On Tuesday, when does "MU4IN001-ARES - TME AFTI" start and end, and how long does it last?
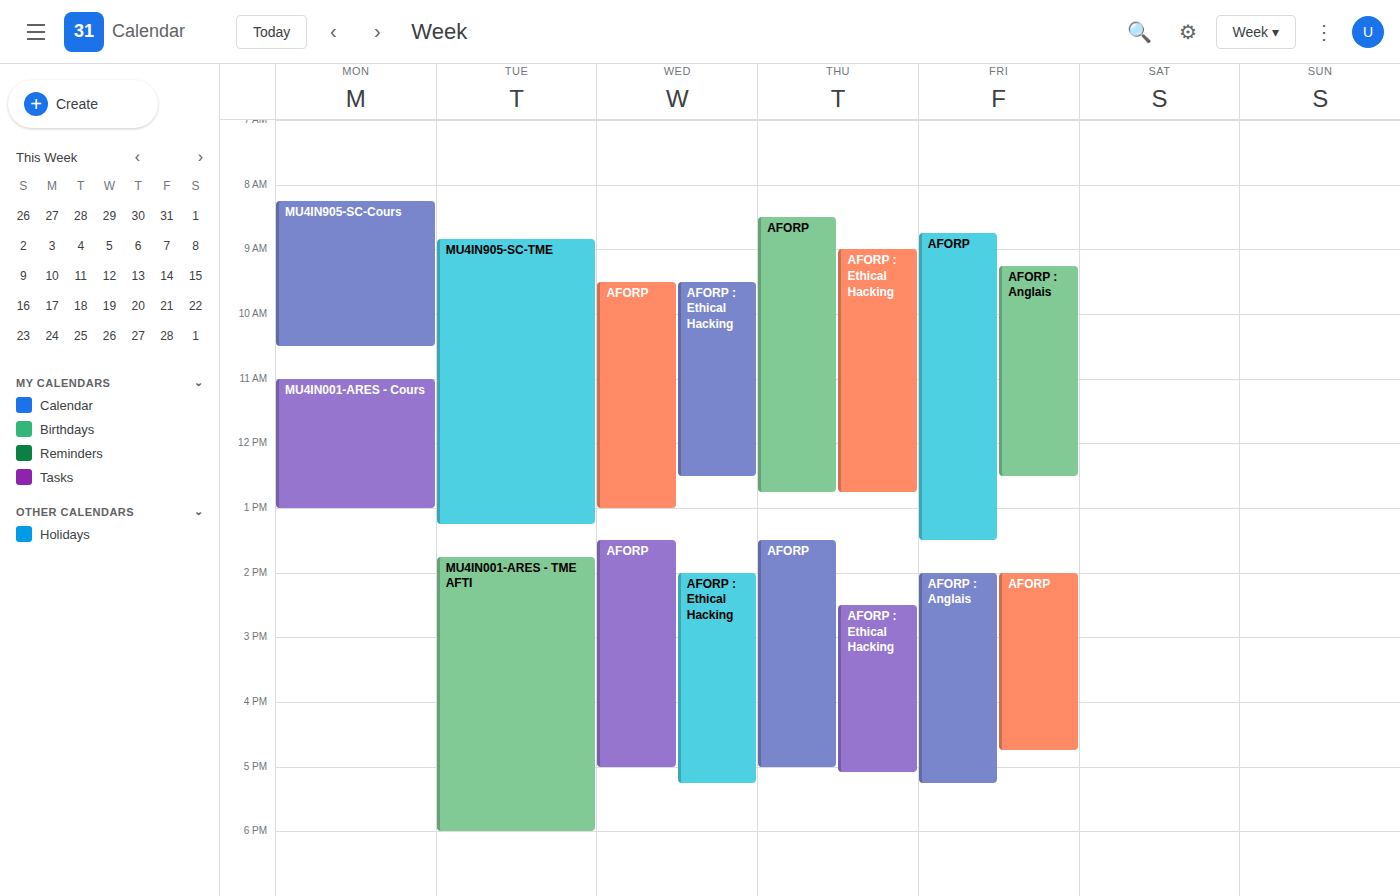
1:45 PM to 6:00 PM, 4 hours 15 minutes